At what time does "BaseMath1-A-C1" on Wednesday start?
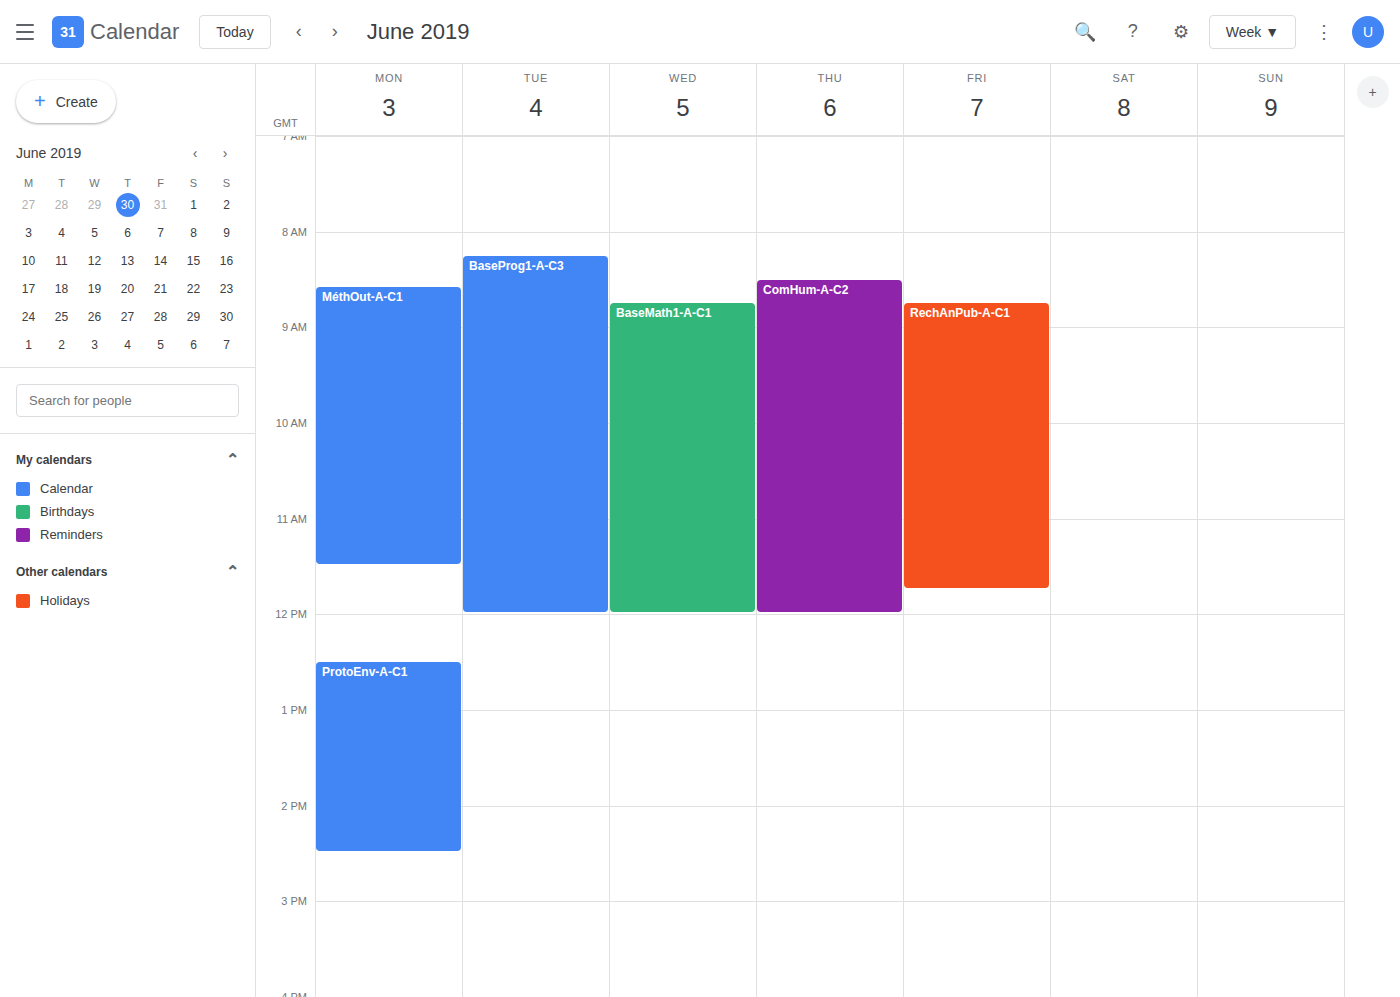
8:45 AM